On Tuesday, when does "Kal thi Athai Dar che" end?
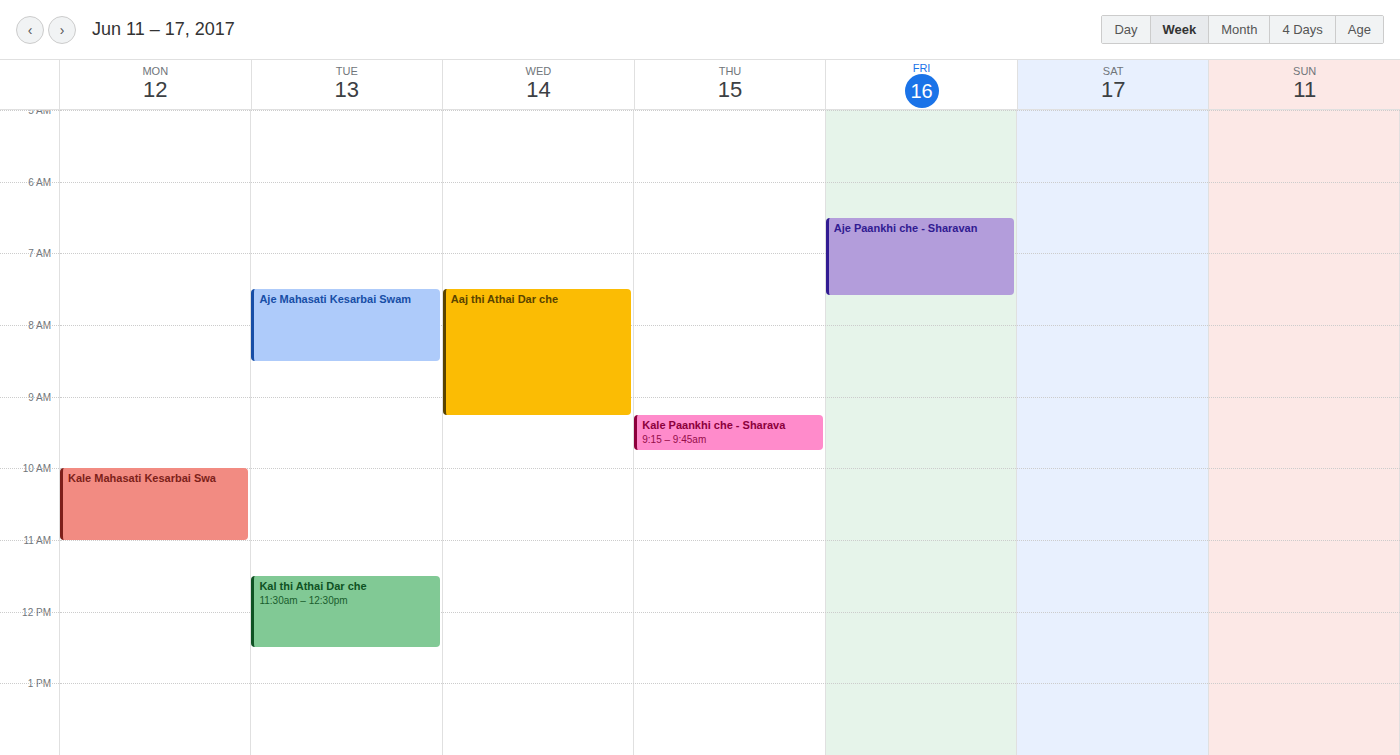
12:30 PM